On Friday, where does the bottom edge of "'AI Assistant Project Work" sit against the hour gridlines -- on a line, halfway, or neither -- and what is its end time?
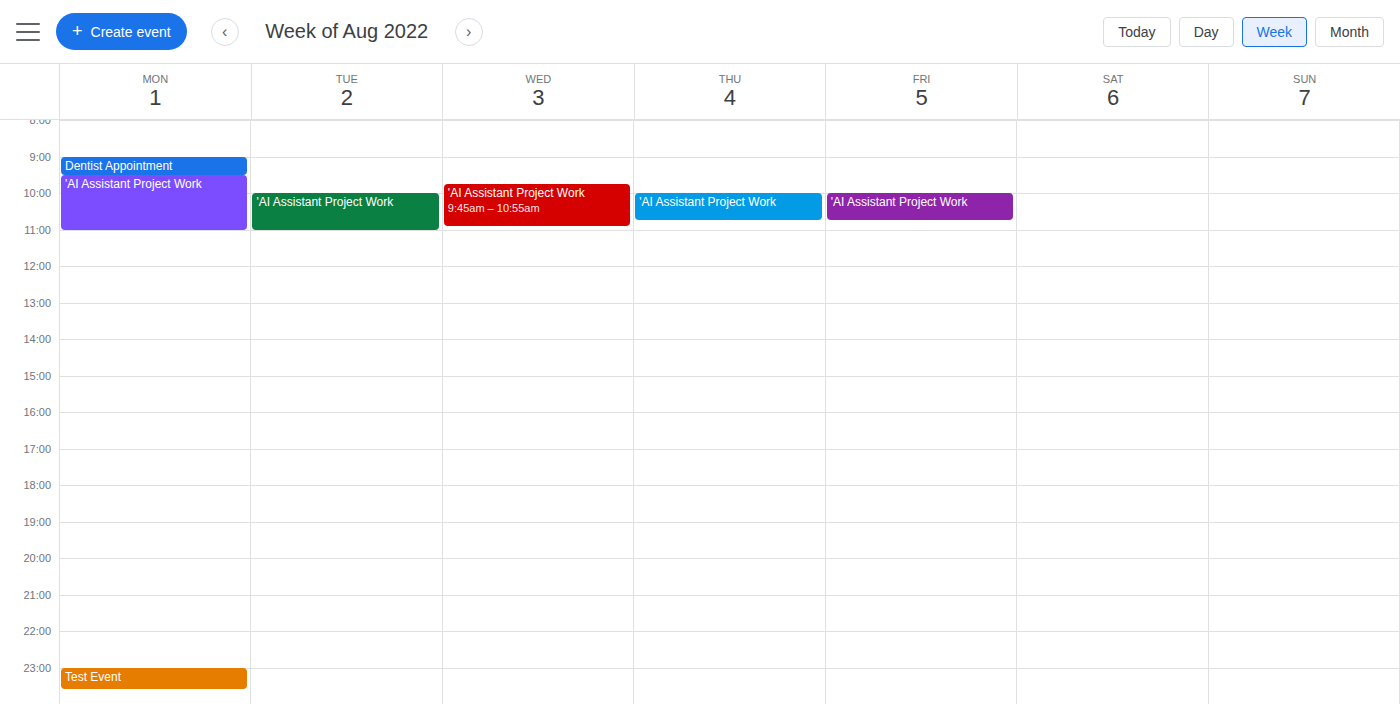
10:45 AM -- neither: three quarters of the way from the 10 AM line to the 11 AM line.